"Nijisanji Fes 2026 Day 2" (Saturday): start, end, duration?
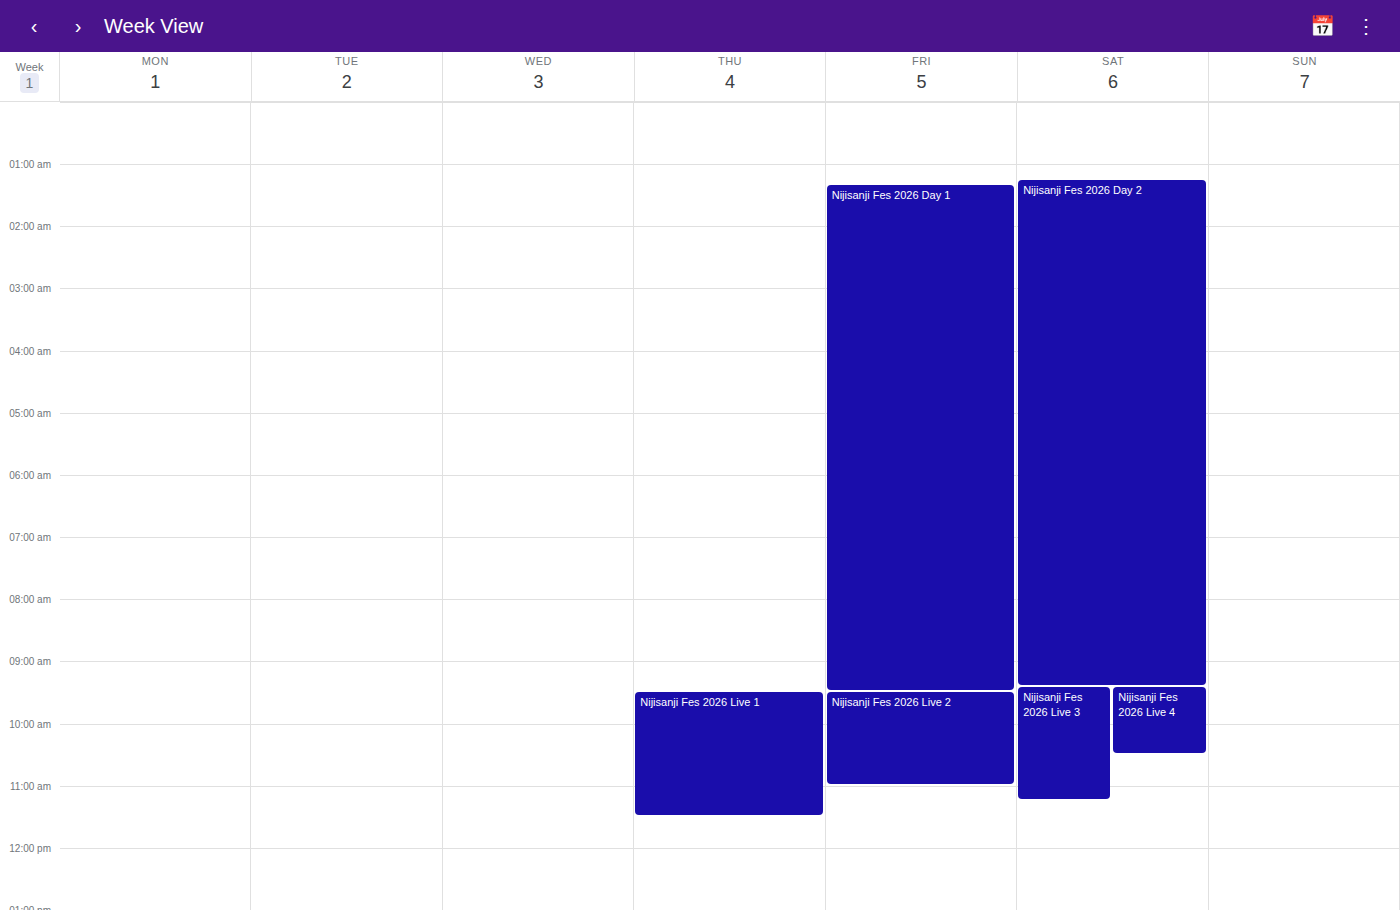
01:15 to 09:25, 8 hours 10 minutes